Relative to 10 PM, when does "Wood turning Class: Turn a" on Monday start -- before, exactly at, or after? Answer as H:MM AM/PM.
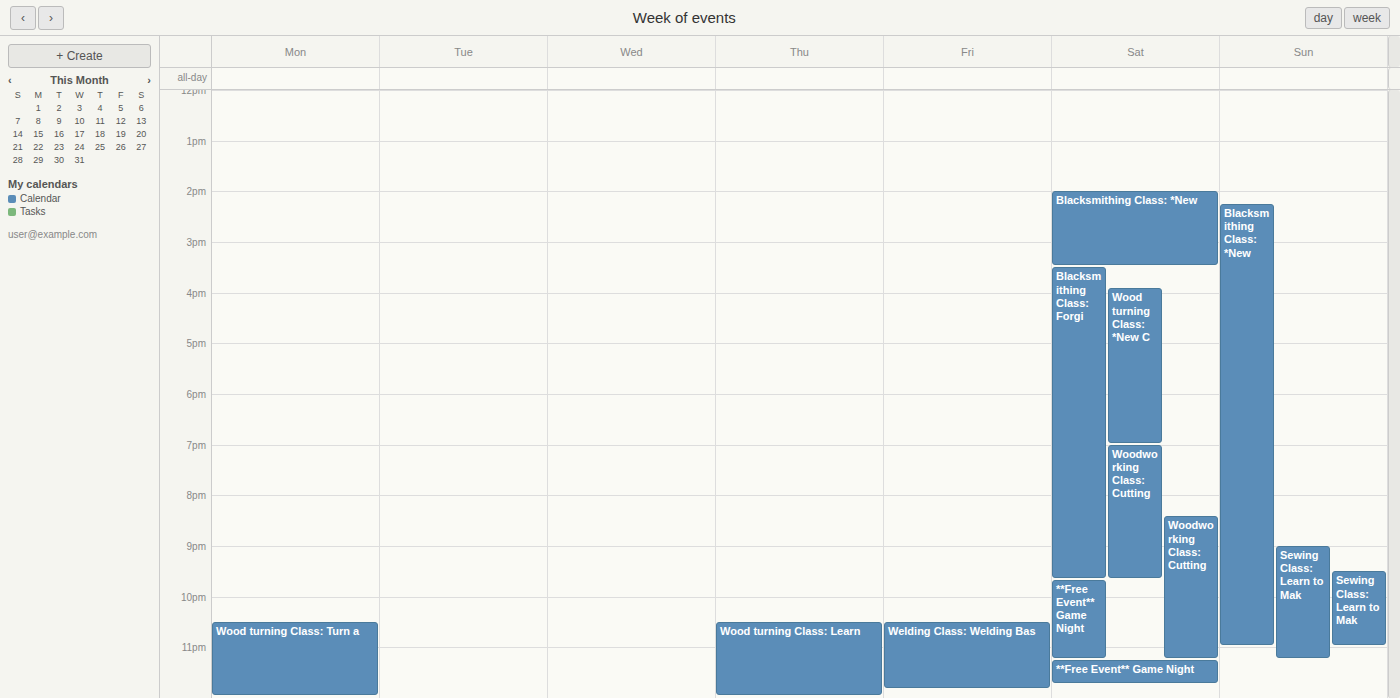
10:30 PM -- after 10 PM, 30 minutes below the 10 PM line.